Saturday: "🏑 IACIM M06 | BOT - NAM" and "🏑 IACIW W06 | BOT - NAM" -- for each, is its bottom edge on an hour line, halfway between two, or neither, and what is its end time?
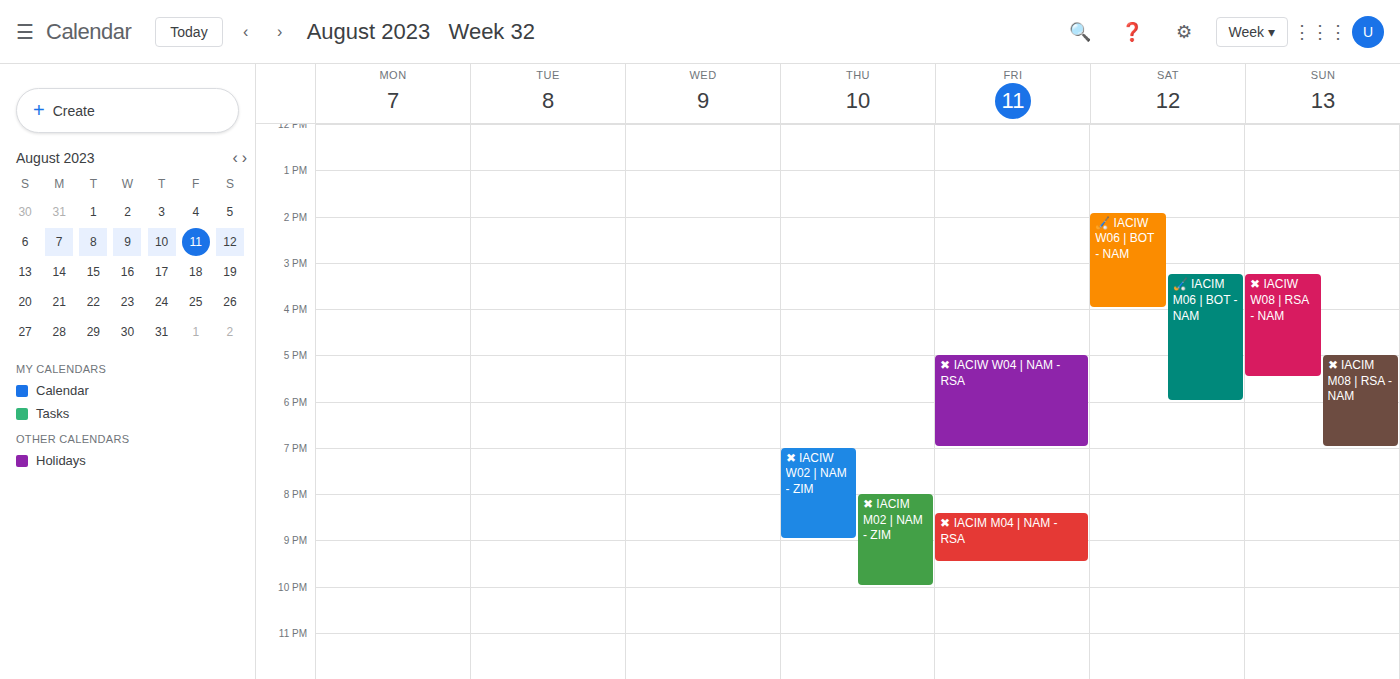
"🏑 IACIM M06 | BOT - NAM": 6:00 PM, exactly on the 6 PM line. "🏑 IACIW W06 | BOT - NAM": 4:00 PM, exactly on the 4 PM line.